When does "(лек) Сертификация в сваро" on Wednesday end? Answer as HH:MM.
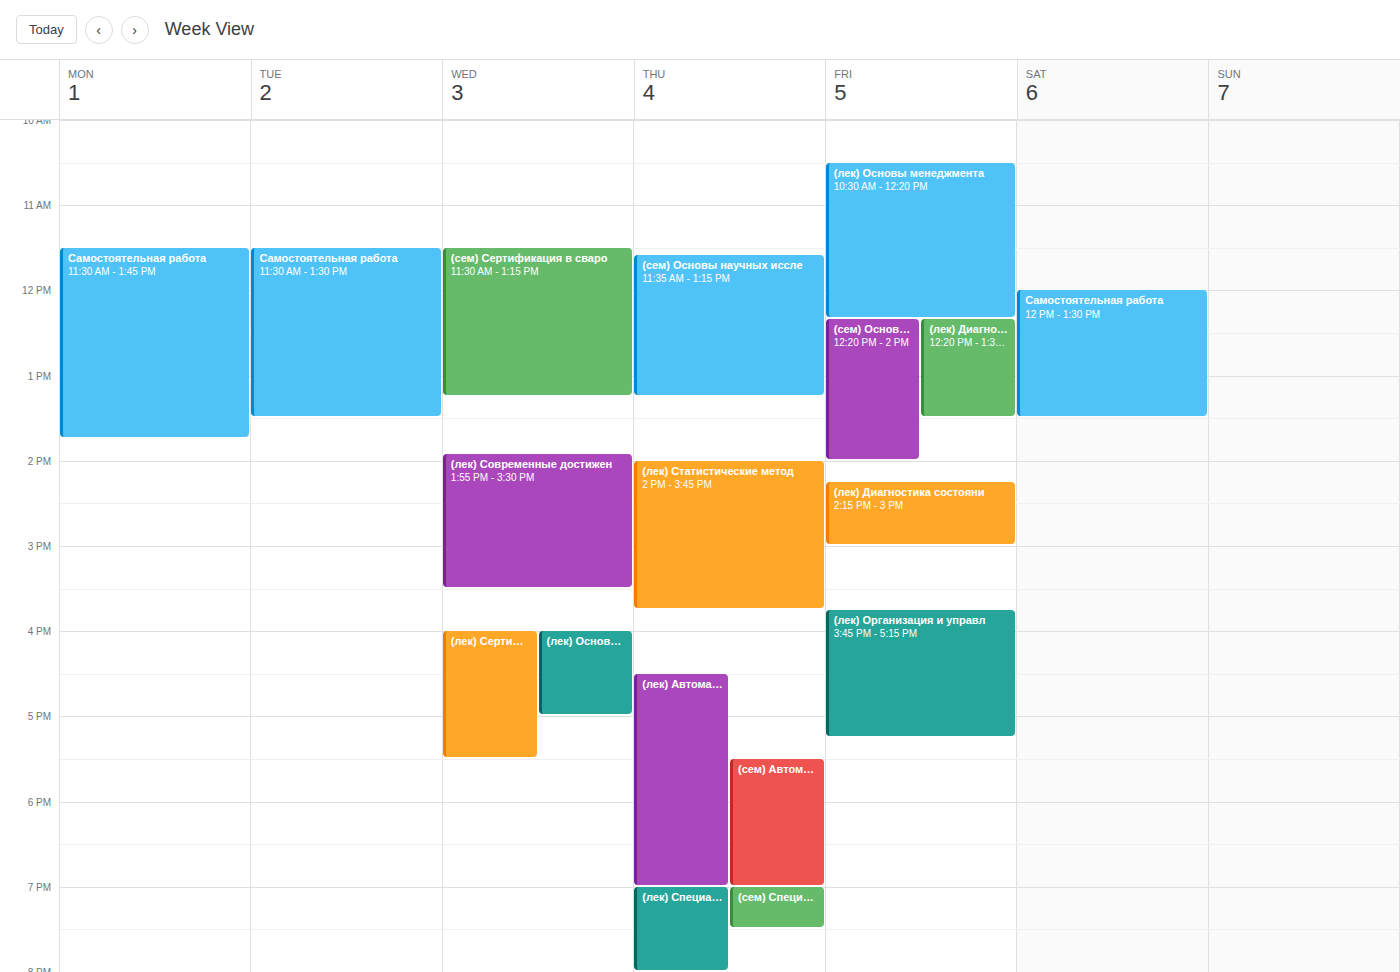
17:30